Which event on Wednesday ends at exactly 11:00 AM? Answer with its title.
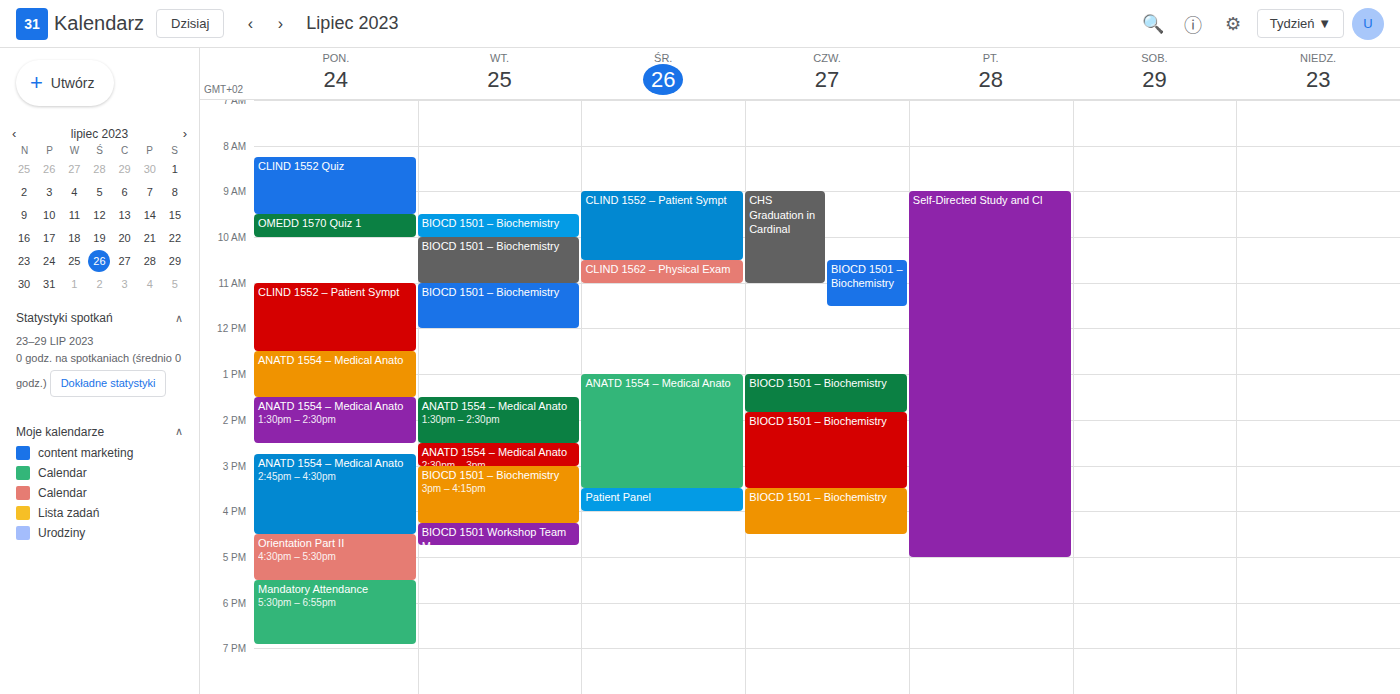
"CLIND 1562 – Physical Exam"